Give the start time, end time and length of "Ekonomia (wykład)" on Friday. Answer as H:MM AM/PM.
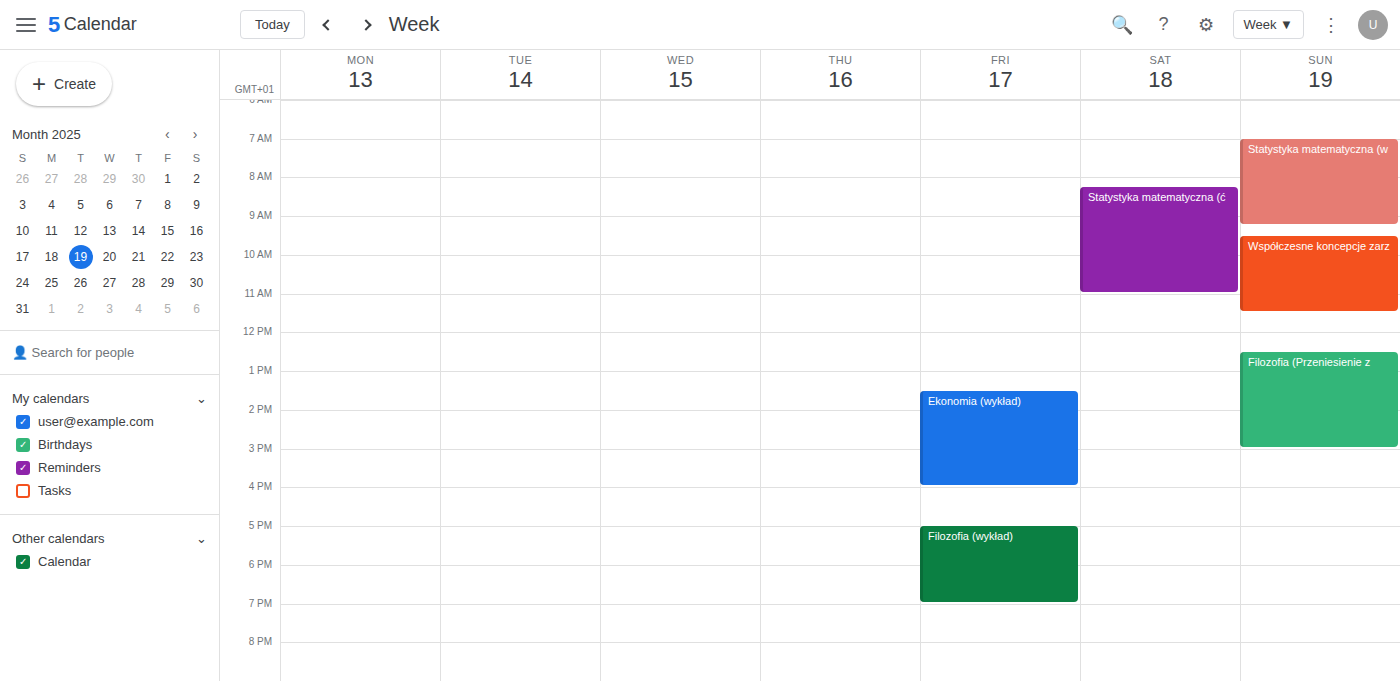
1:30 PM to 4:00 PM, 2 hours 30 minutes